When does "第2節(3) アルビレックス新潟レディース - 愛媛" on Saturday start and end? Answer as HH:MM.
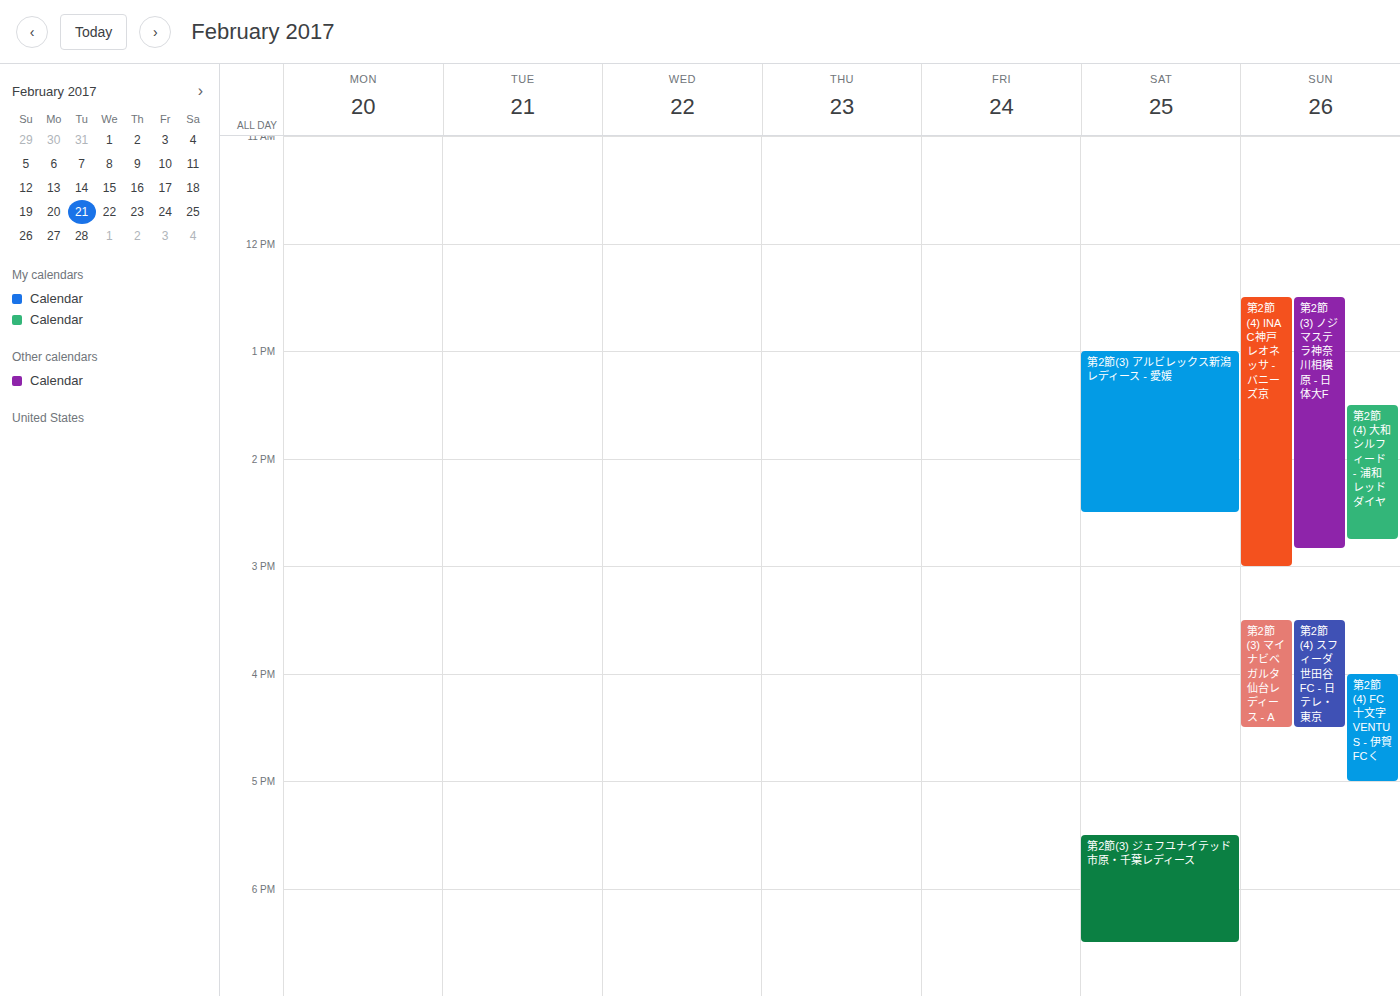
13:00 to 14:30